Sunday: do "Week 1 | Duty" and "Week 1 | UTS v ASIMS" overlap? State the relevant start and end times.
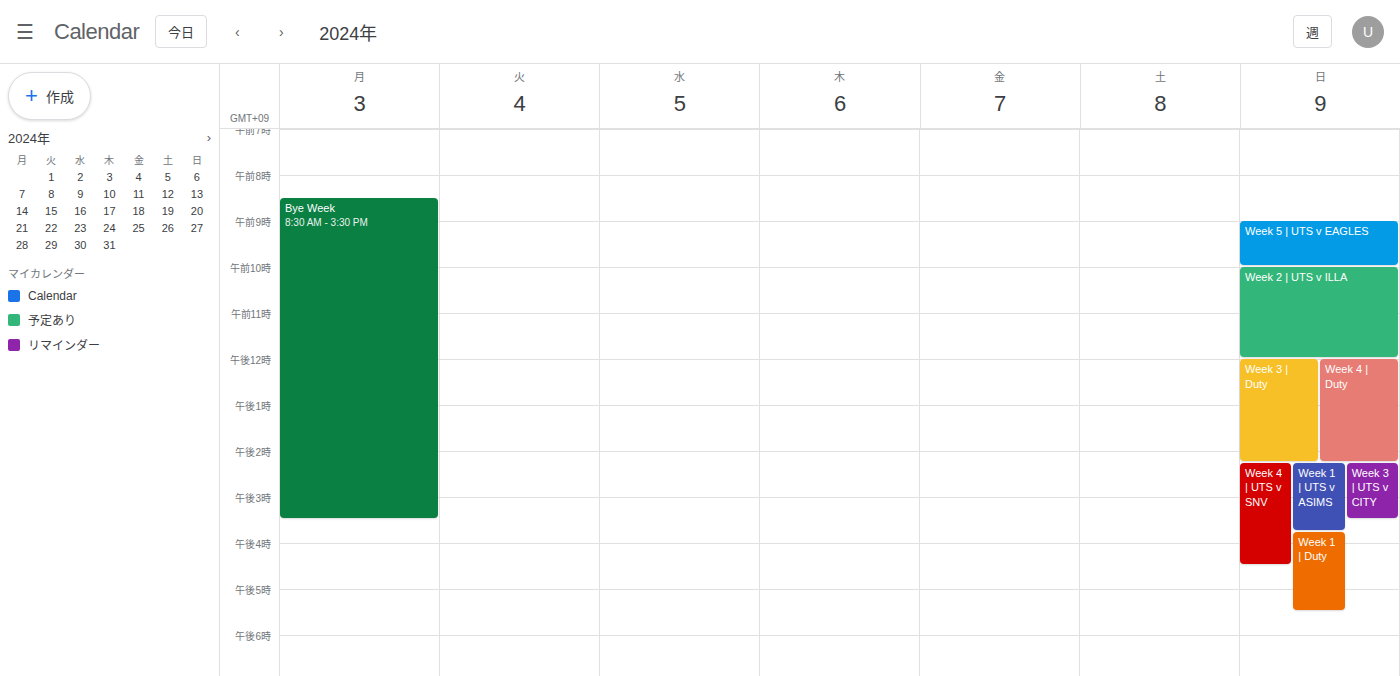
"Week 1 | UTS v ASIMS" ends at 3:45 PM, exactly when "Week 1 | Duty" starts -- they touch but do not overlap.